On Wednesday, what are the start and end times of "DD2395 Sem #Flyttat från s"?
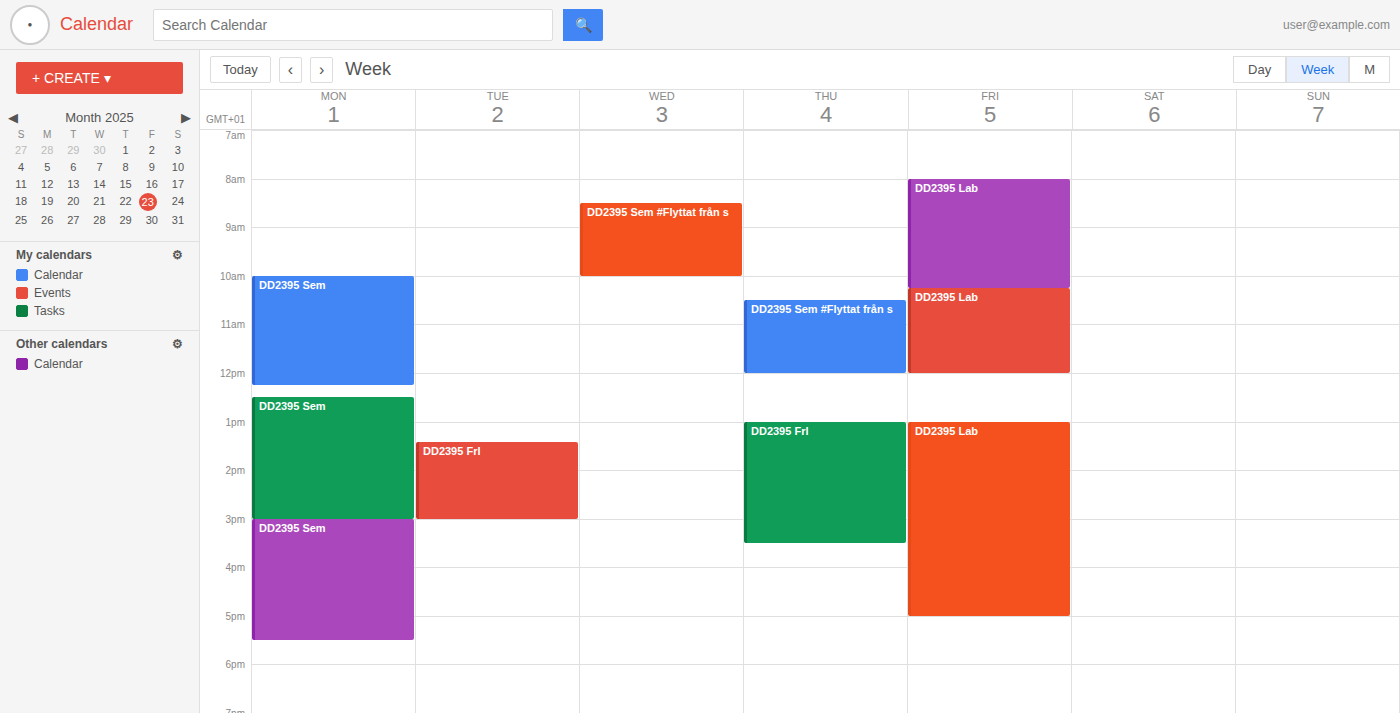
8:30 AM to 10:00 AM